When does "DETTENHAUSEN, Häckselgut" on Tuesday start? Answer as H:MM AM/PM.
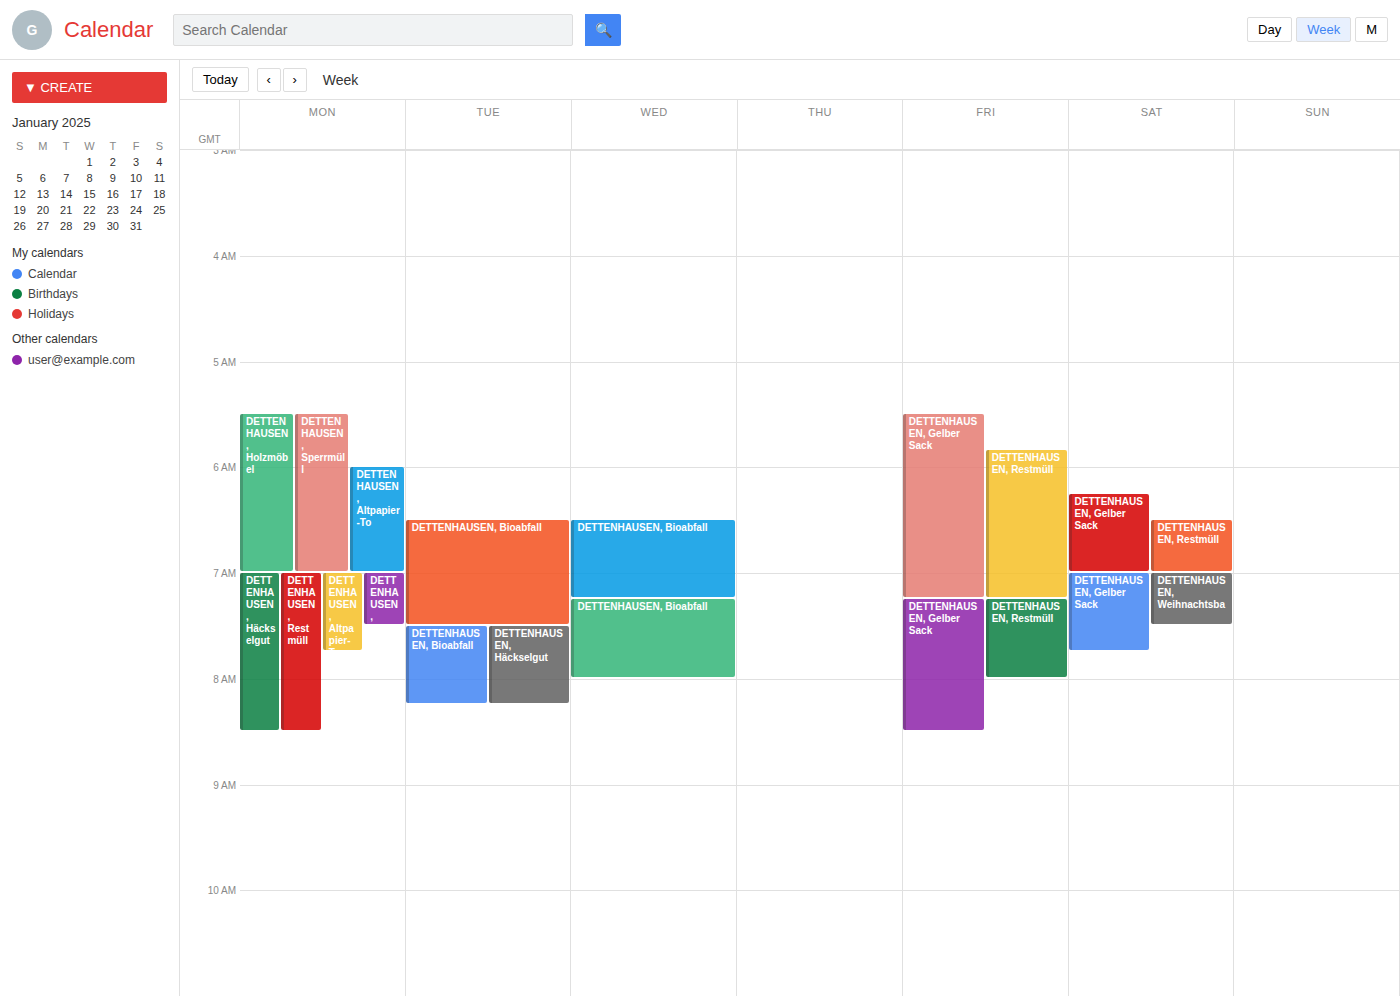
7:30 AM